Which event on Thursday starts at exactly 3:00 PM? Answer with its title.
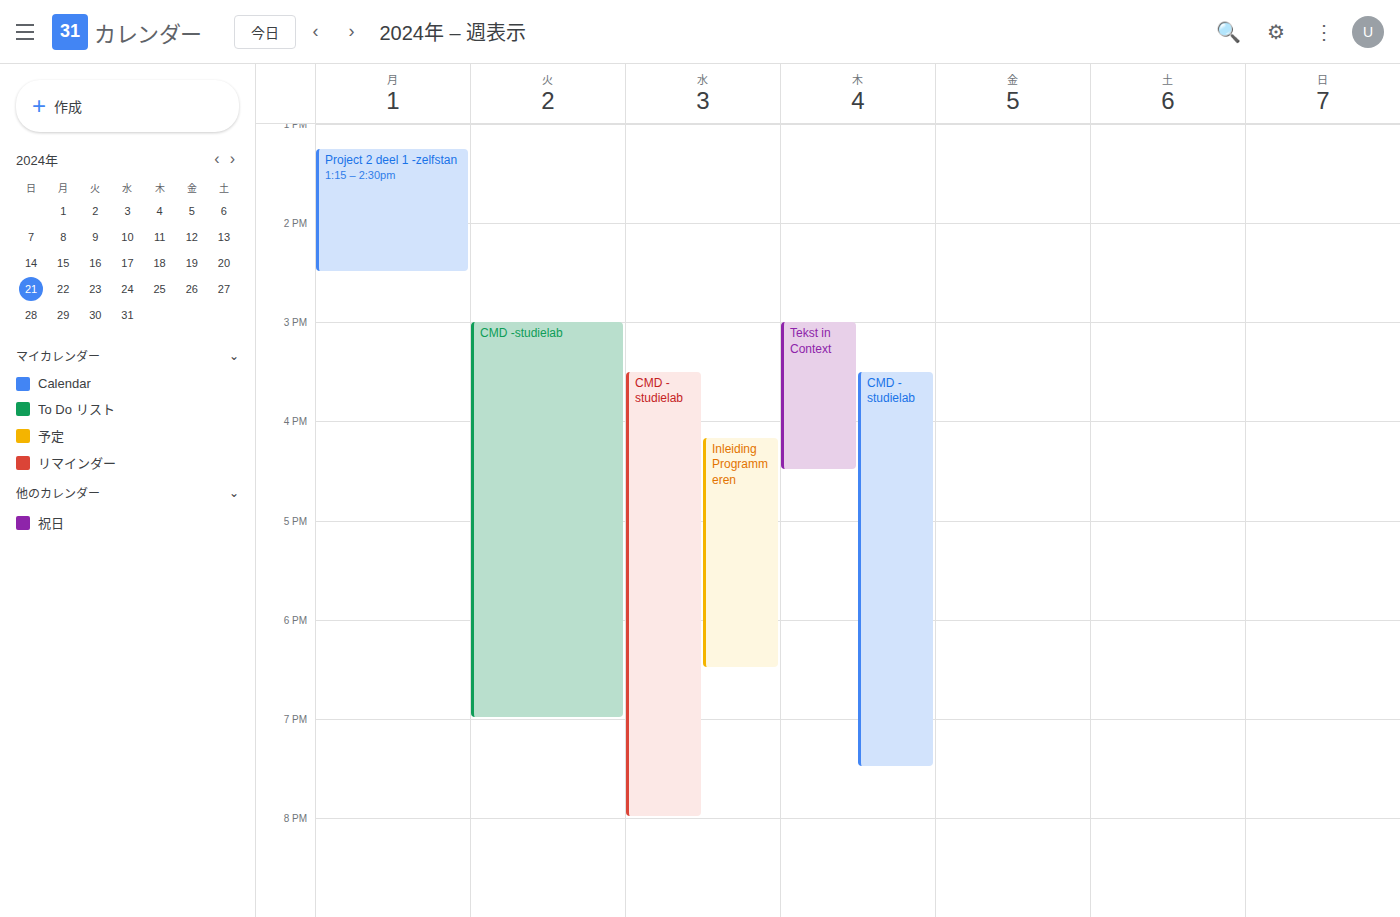
"Tekst in Context"